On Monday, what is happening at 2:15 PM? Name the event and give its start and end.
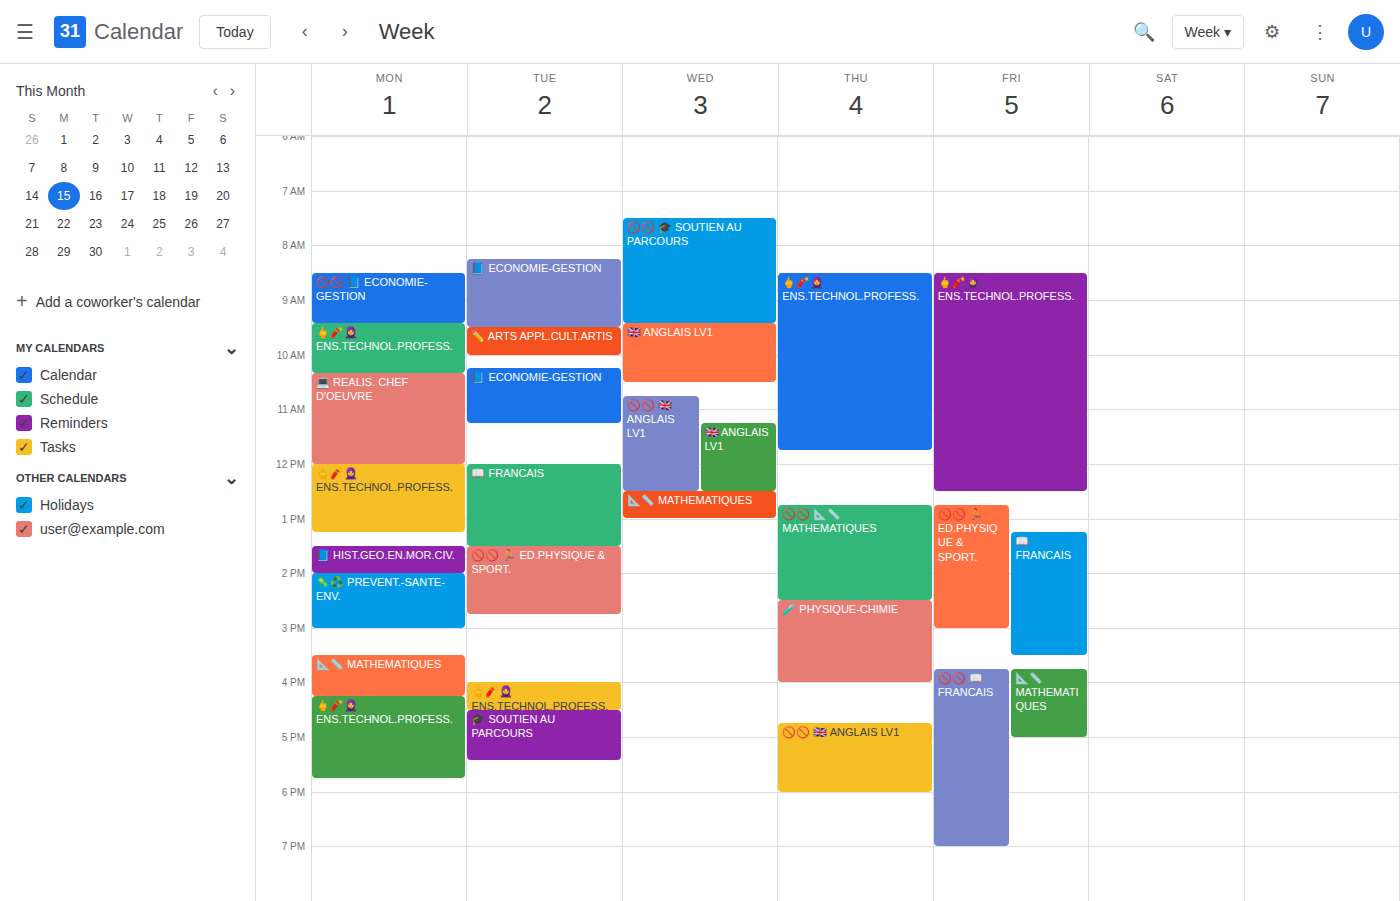
"🦠♻️ PREVENT.-SANTE-ENV.", 2:00 PM to 3:00 PM